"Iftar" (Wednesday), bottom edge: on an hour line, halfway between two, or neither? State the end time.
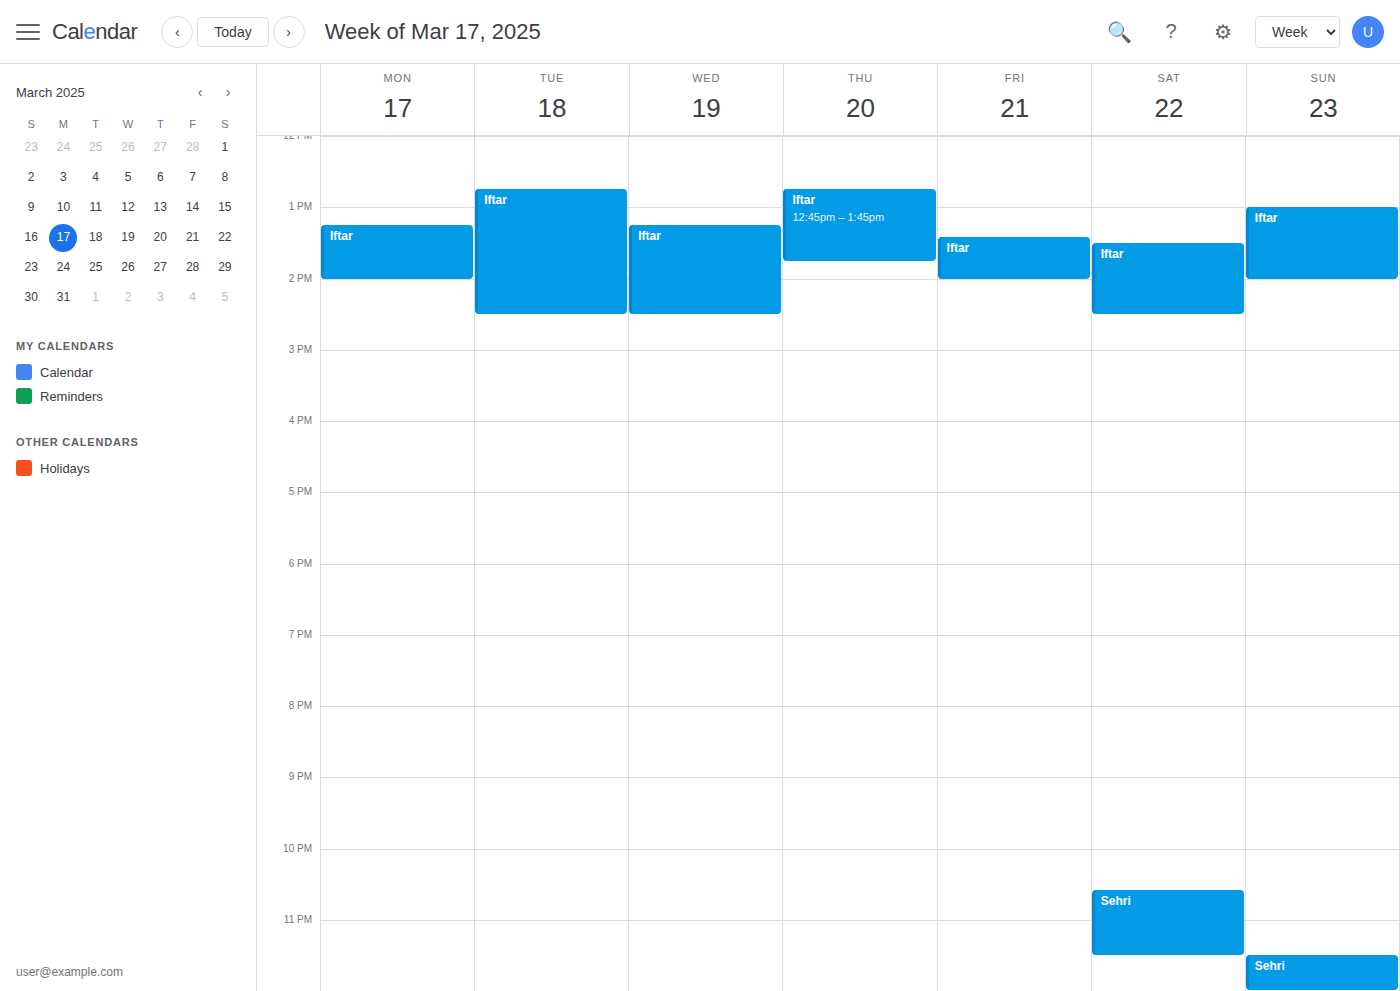
2:30 PM -- halfway between the 2 PM and 3 PM lines.